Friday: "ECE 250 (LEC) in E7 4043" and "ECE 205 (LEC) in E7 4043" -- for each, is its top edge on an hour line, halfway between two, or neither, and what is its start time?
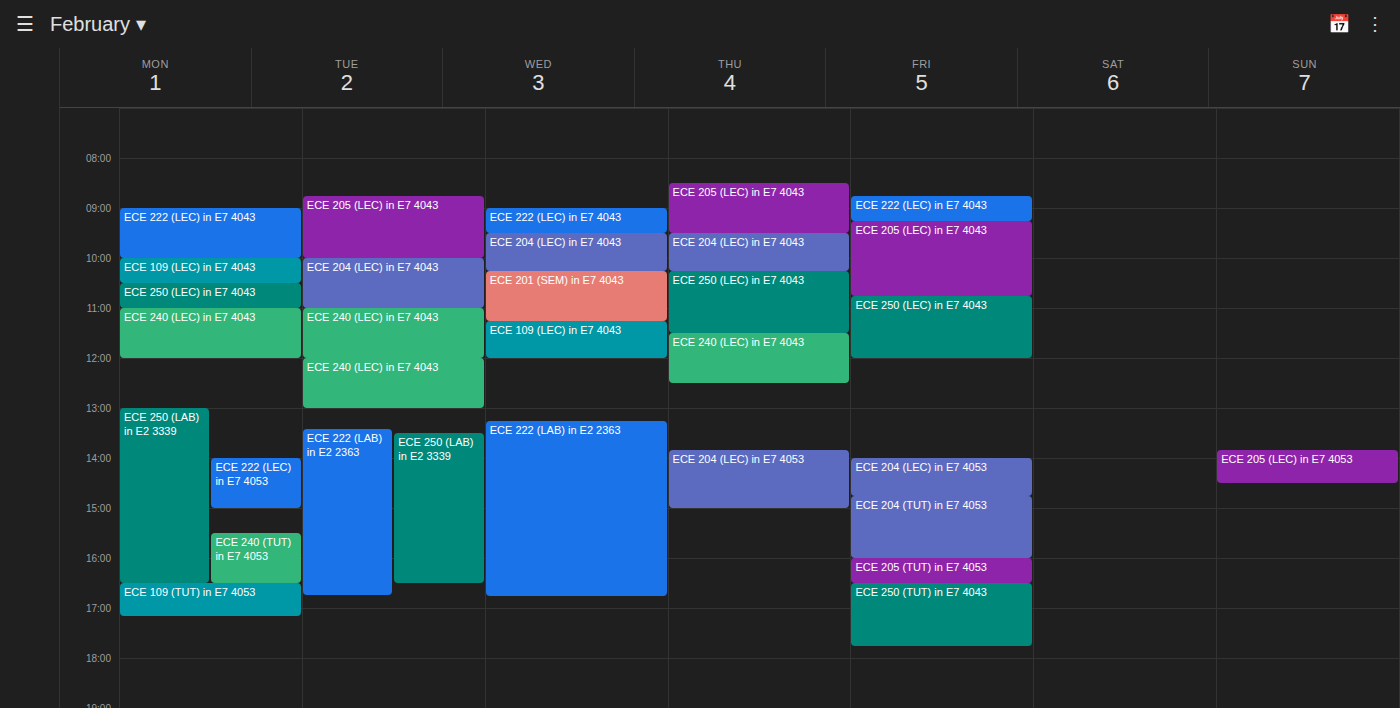
"ECE 250 (LEC) in E7 4043": 10:45 AM, neither: three quarters of the way from the 10 AM line to the 11 AM line. "ECE 205 (LEC) in E7 4043": 9:15 AM, neither: a quarter of the way from the 9 AM line to the 10 AM line.